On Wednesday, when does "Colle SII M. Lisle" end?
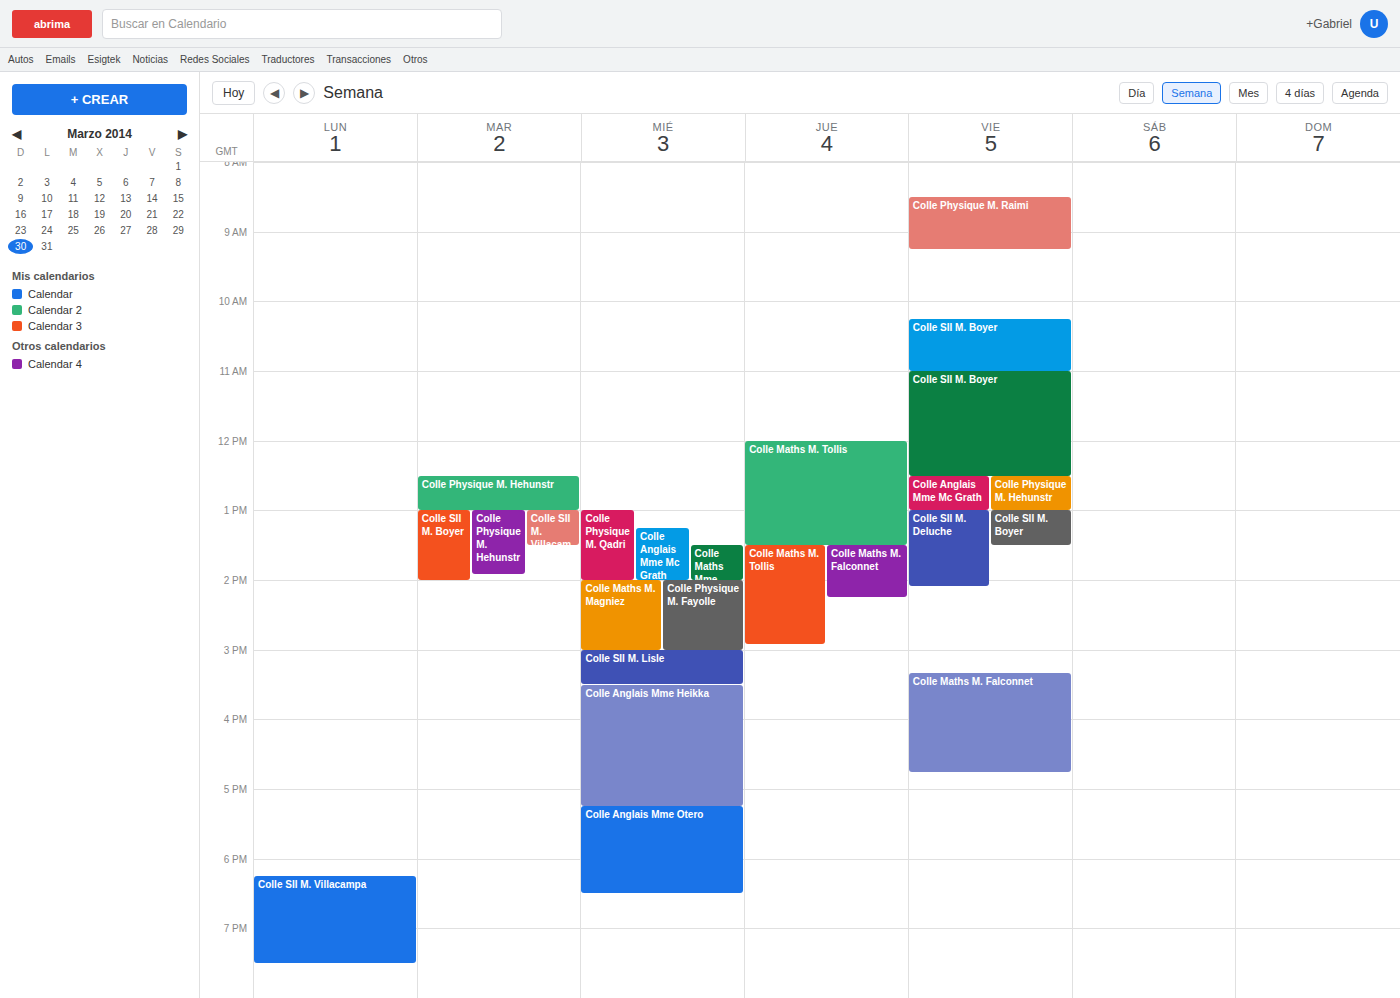
3:30 PM